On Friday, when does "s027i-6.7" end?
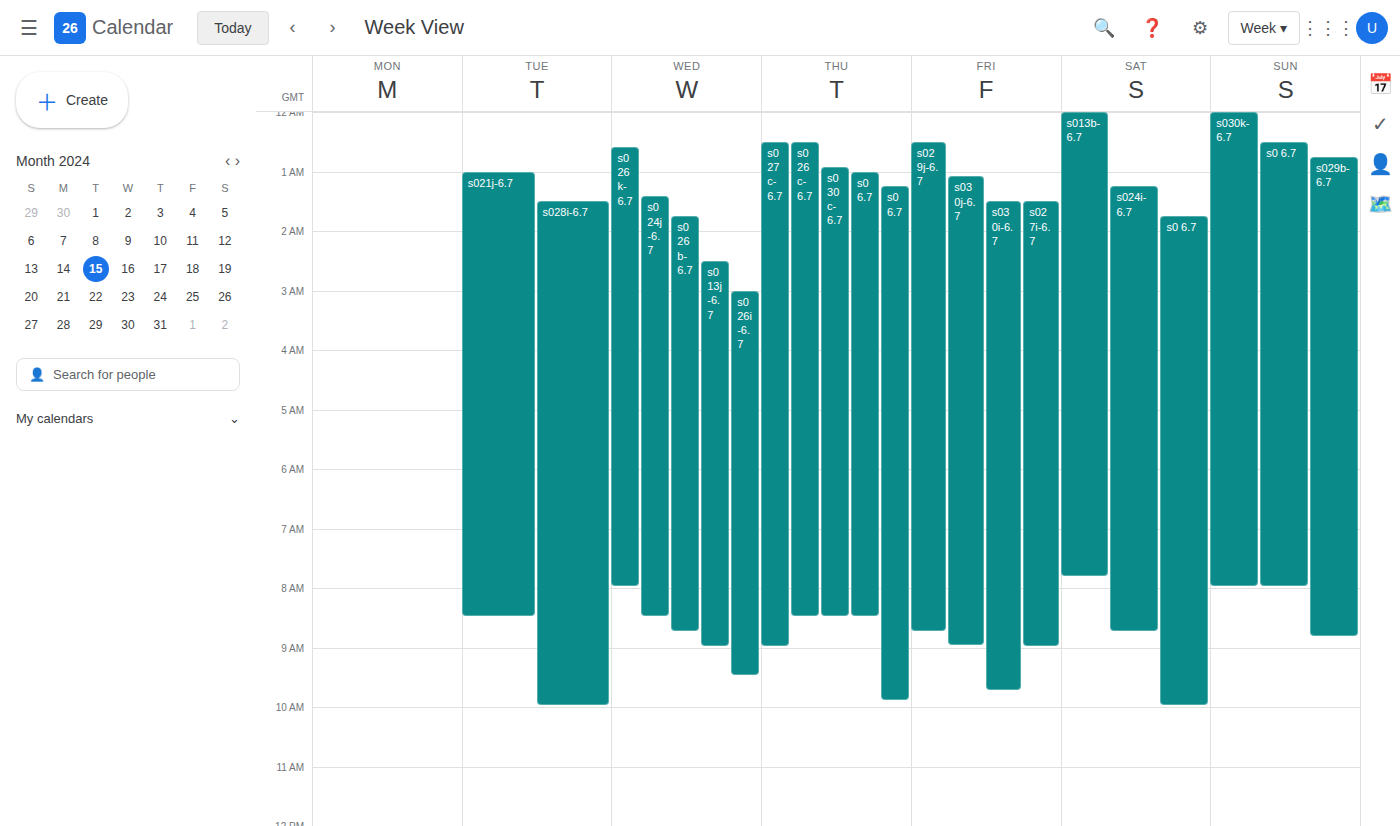
9:00 AM